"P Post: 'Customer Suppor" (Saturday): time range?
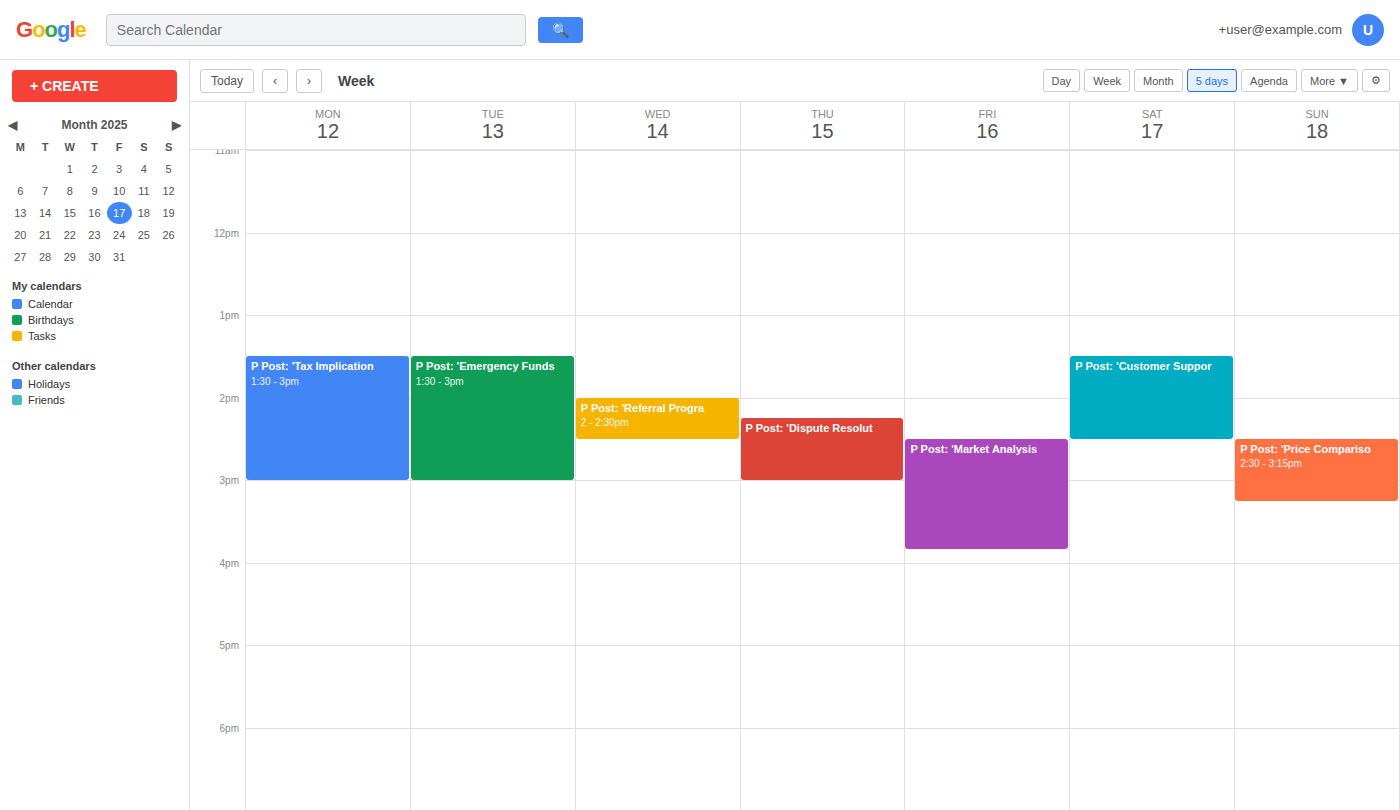
1:30 PM to 2:30 PM